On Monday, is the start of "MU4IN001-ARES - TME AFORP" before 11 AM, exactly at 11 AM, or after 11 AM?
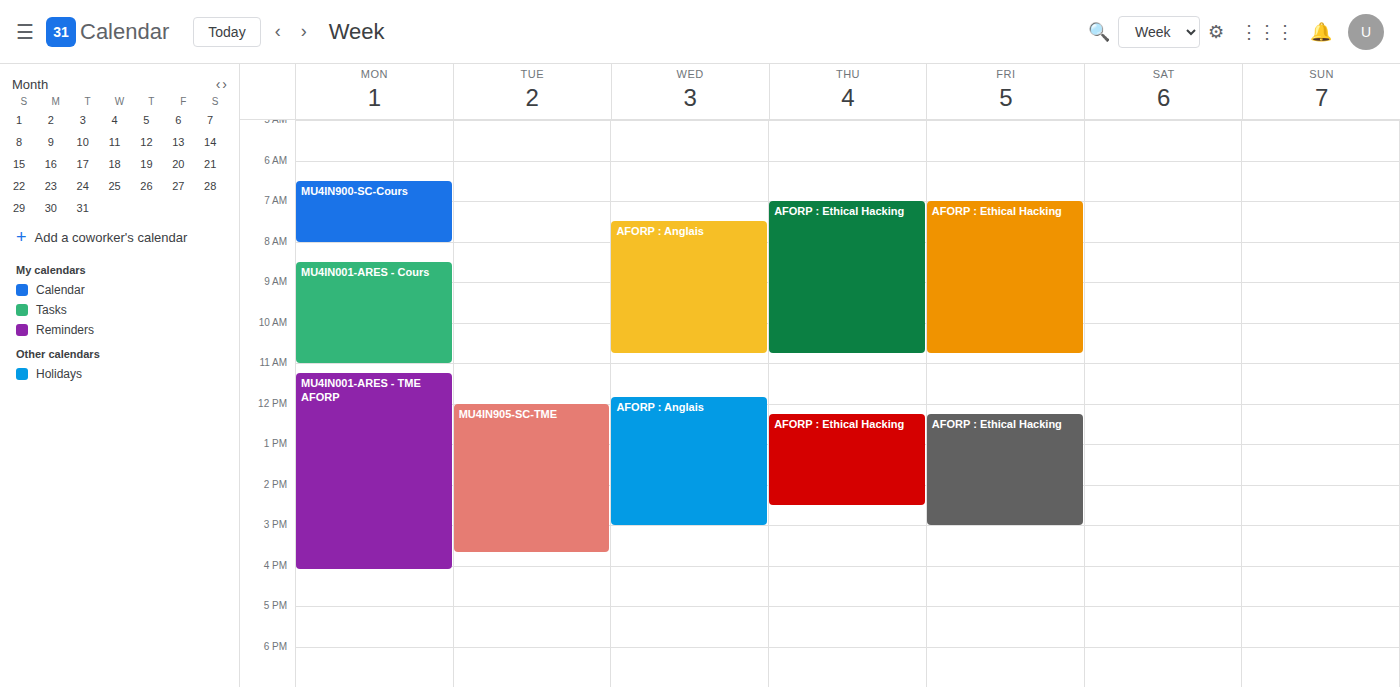
11:15 AM -- after 11 AM, 15 minutes below the 11 AM line.